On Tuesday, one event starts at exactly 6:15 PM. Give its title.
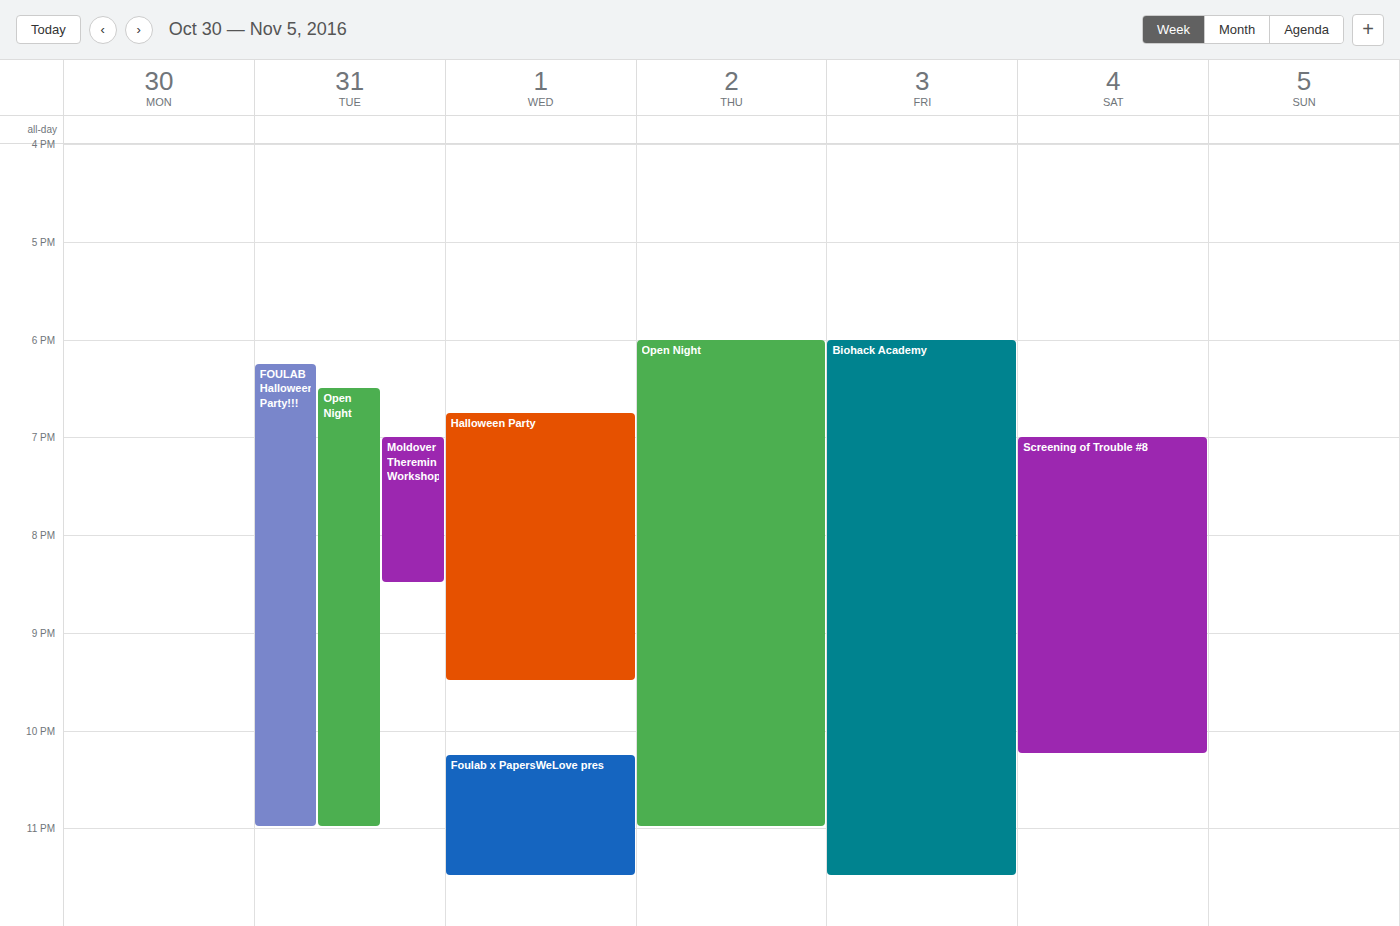
"FOULAB Halloween Party!!!"